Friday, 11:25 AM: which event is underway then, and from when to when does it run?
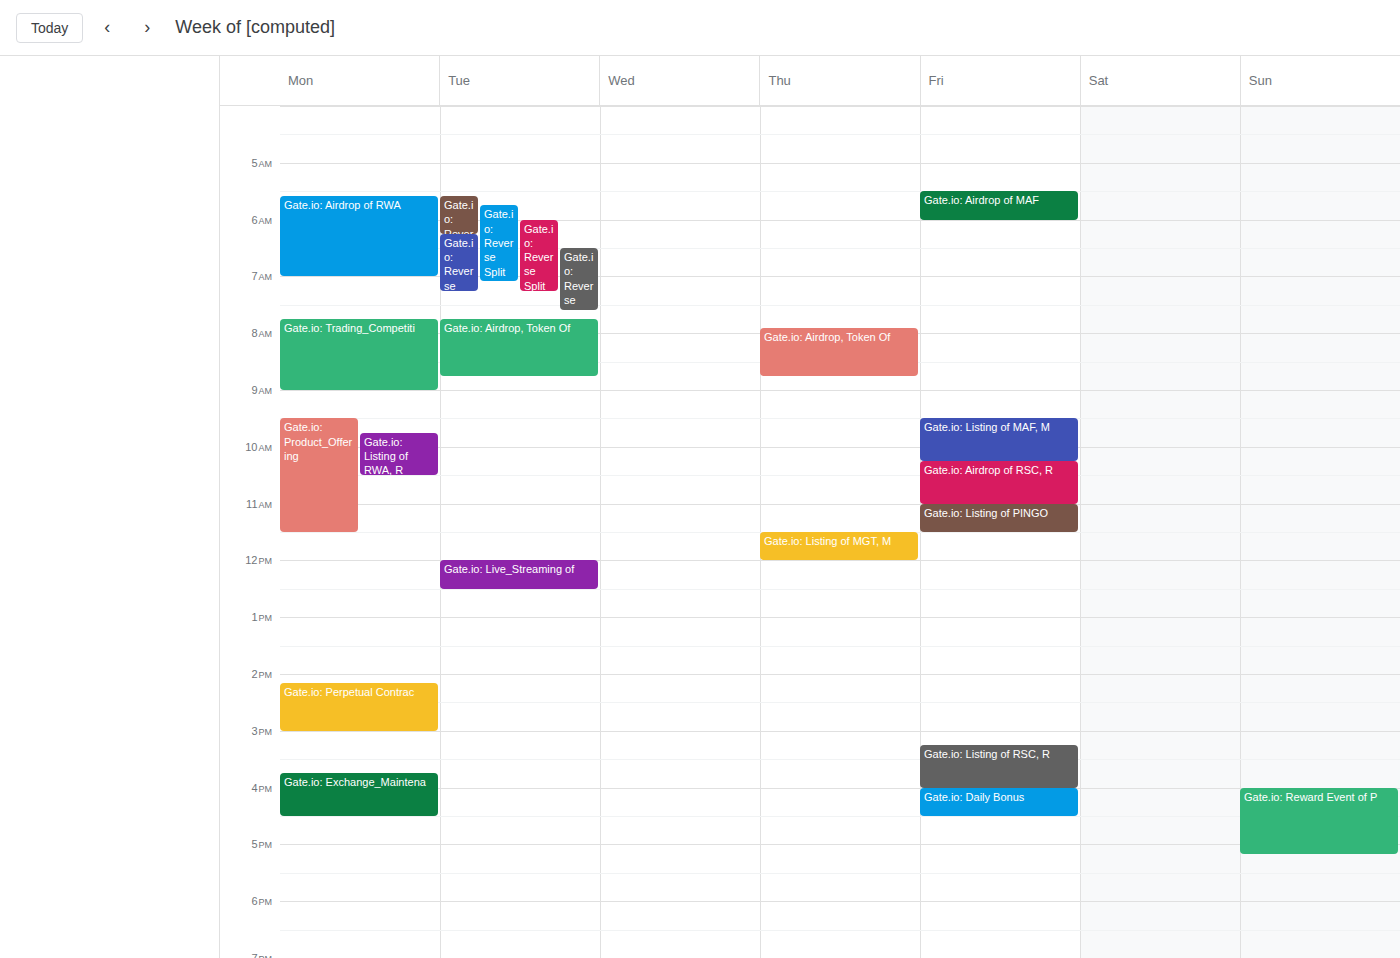
"Gate.io: Listing of PINGO", 11:00 AM to 11:30 AM